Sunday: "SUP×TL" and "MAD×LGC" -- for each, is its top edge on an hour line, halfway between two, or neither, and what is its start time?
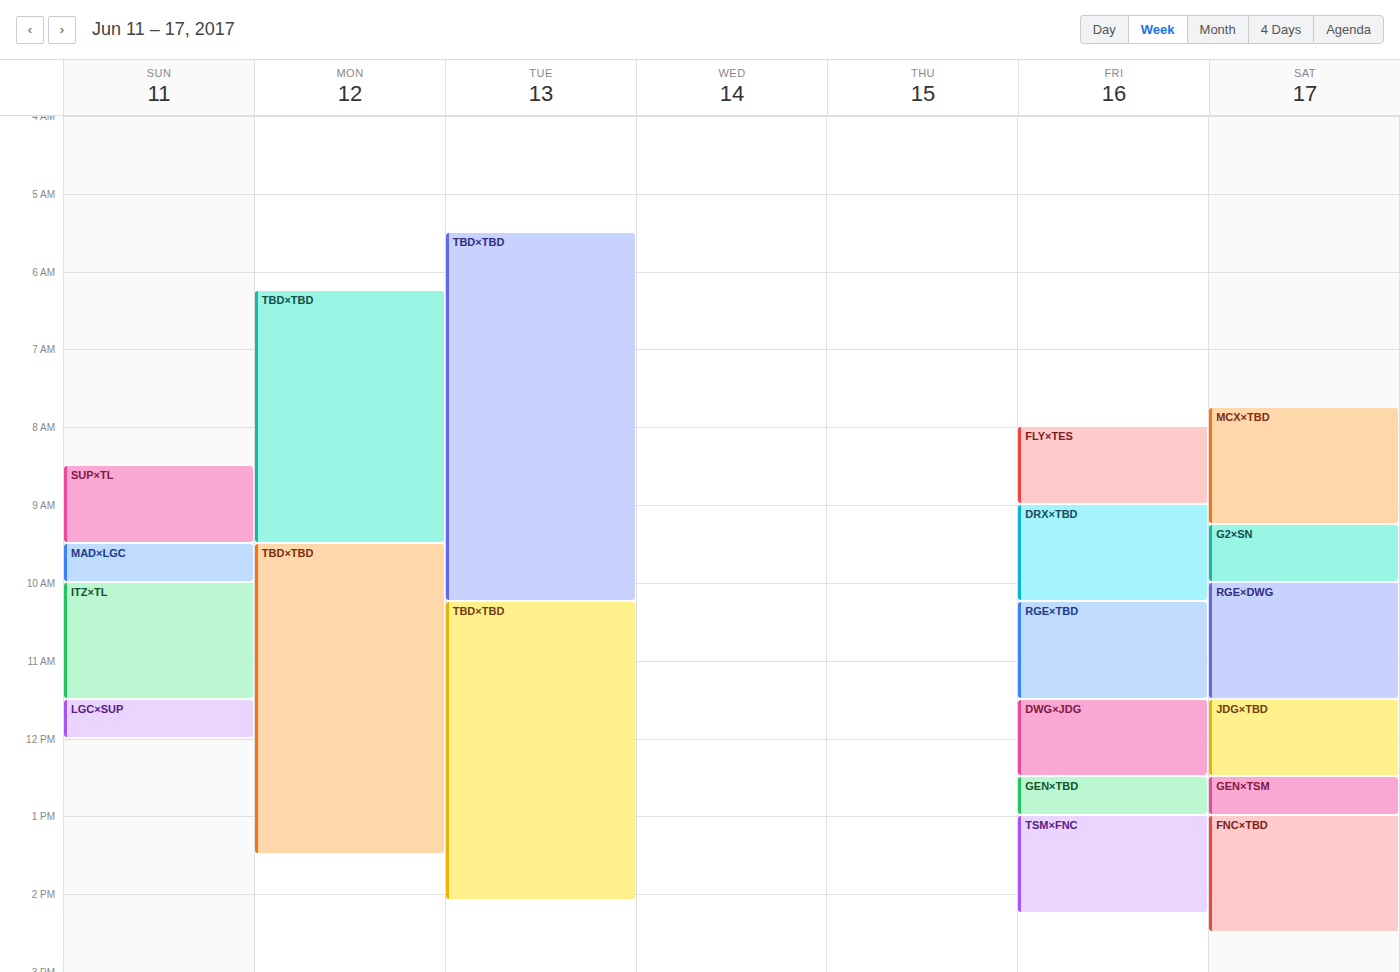
"SUP×TL": 8:30 AM, halfway between the 8 AM and 9 AM lines. "MAD×LGC": 9:30 AM, halfway between the 9 AM and 10 AM lines.